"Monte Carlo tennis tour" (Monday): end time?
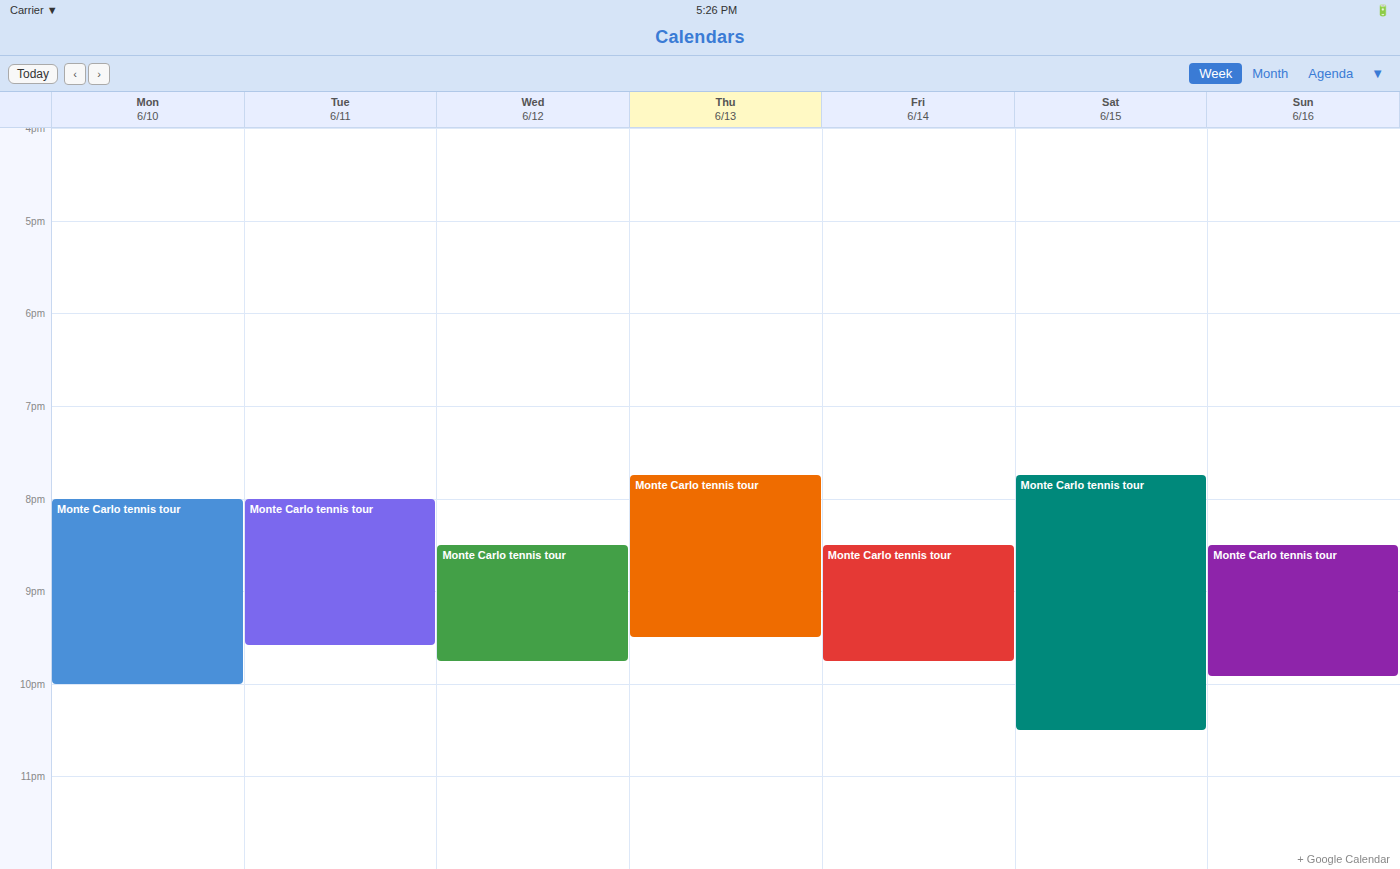
10:00 PM